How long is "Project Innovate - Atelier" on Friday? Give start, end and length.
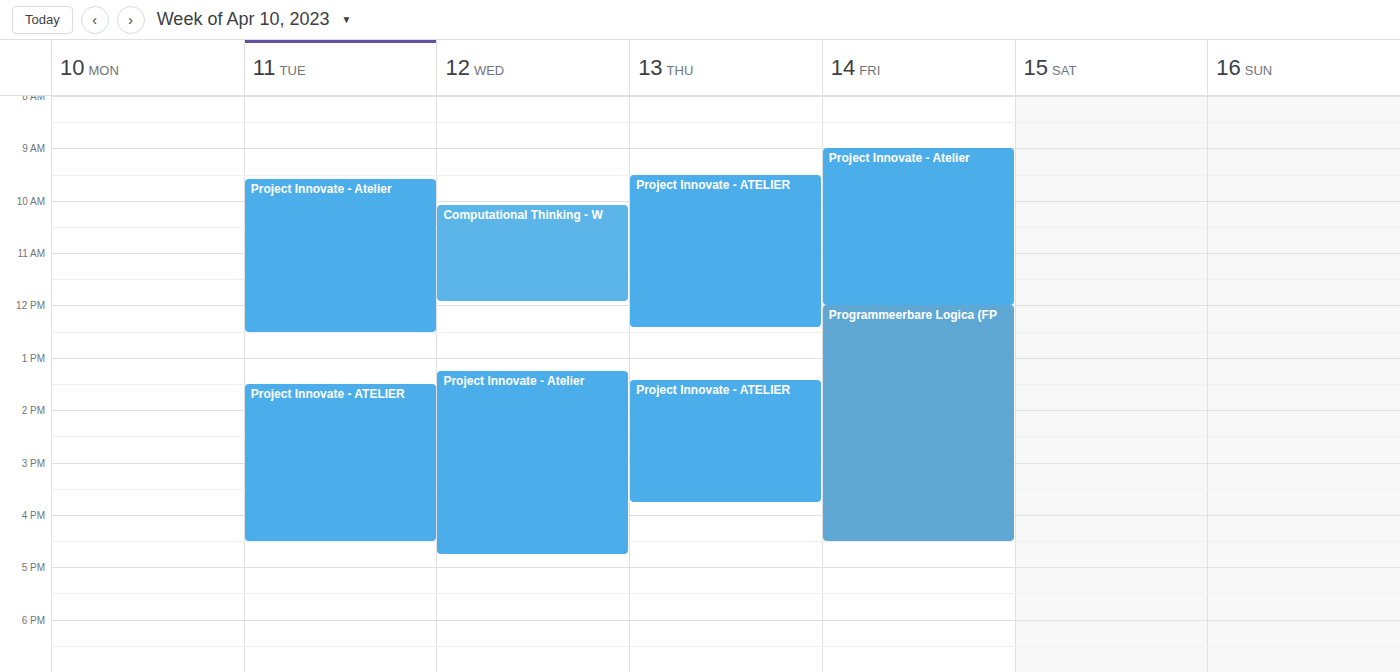
9:00 AM to 12:00 PM, 3 hours